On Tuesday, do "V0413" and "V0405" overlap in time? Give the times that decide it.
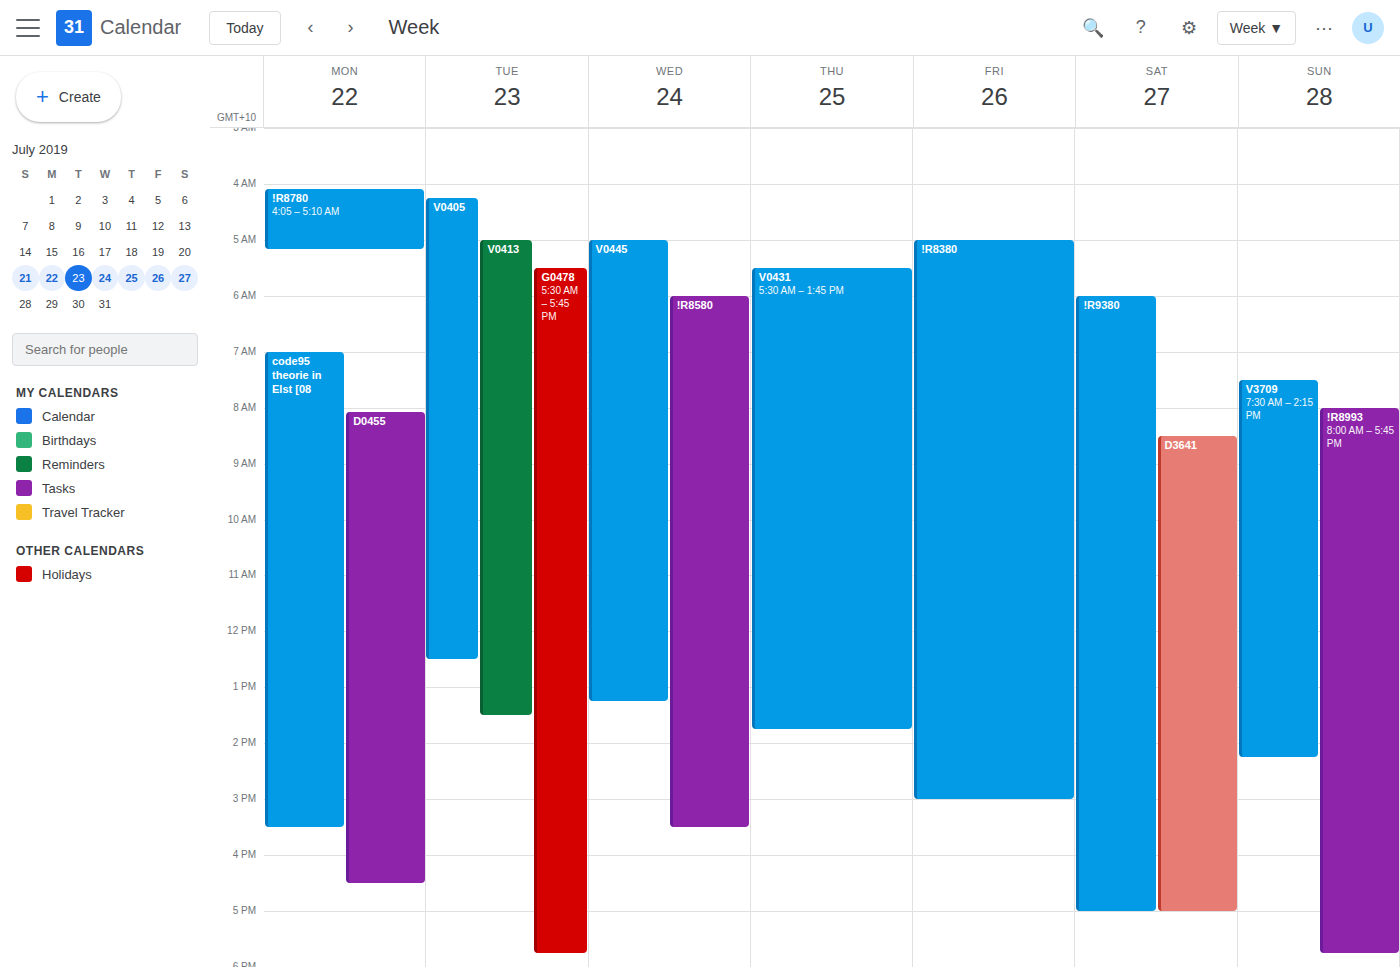
"V0413" starts at 5:00 AM, before "V0405" ends at 12:30 PM -- they overlap.